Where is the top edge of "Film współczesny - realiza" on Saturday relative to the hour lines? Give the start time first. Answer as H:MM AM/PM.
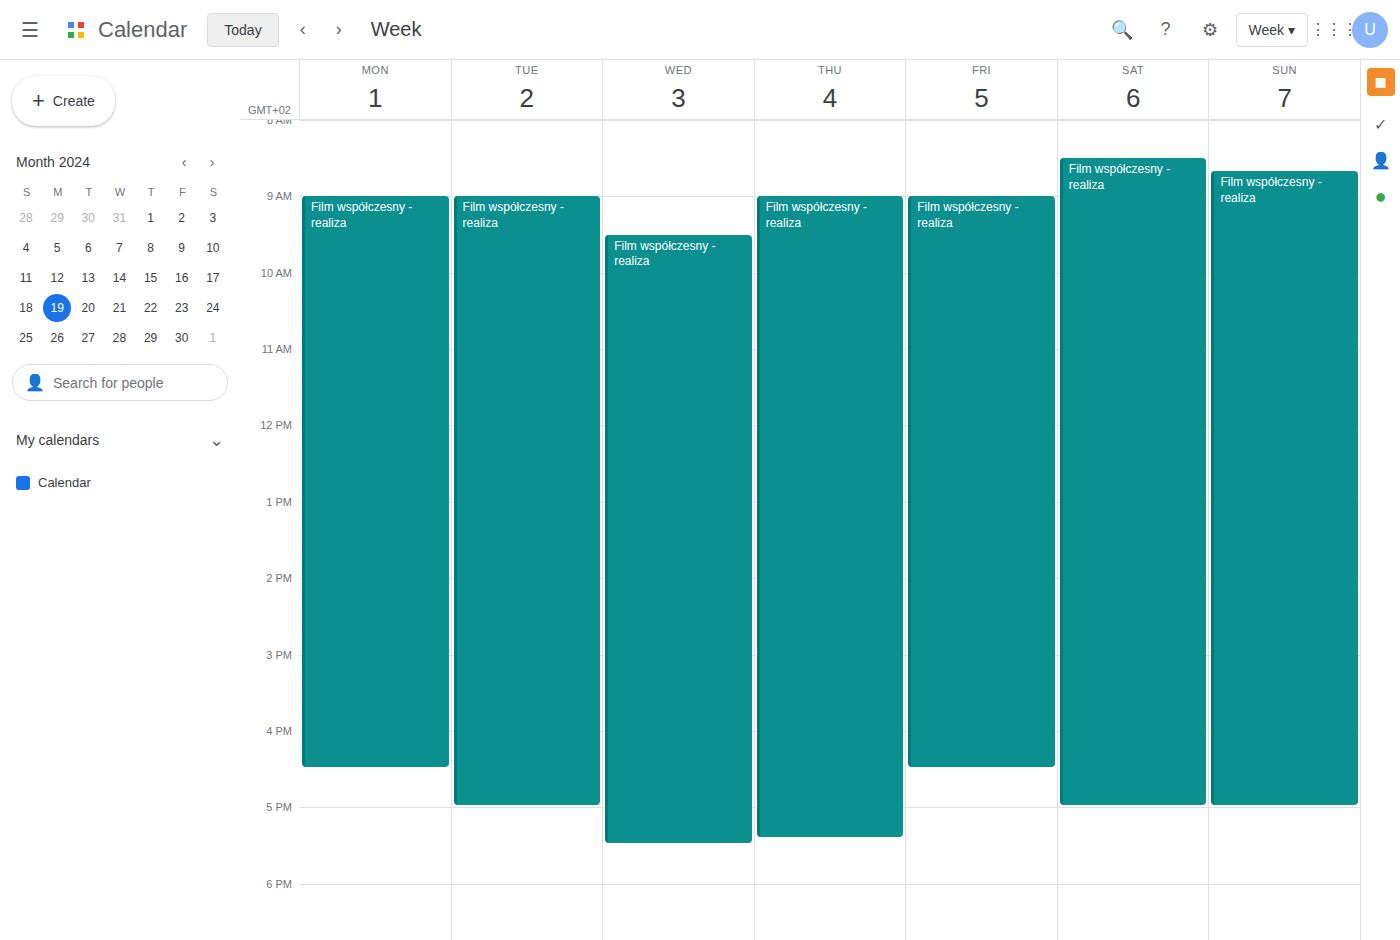
8:30 AM -- halfway between the 8 AM and 9 AM lines.